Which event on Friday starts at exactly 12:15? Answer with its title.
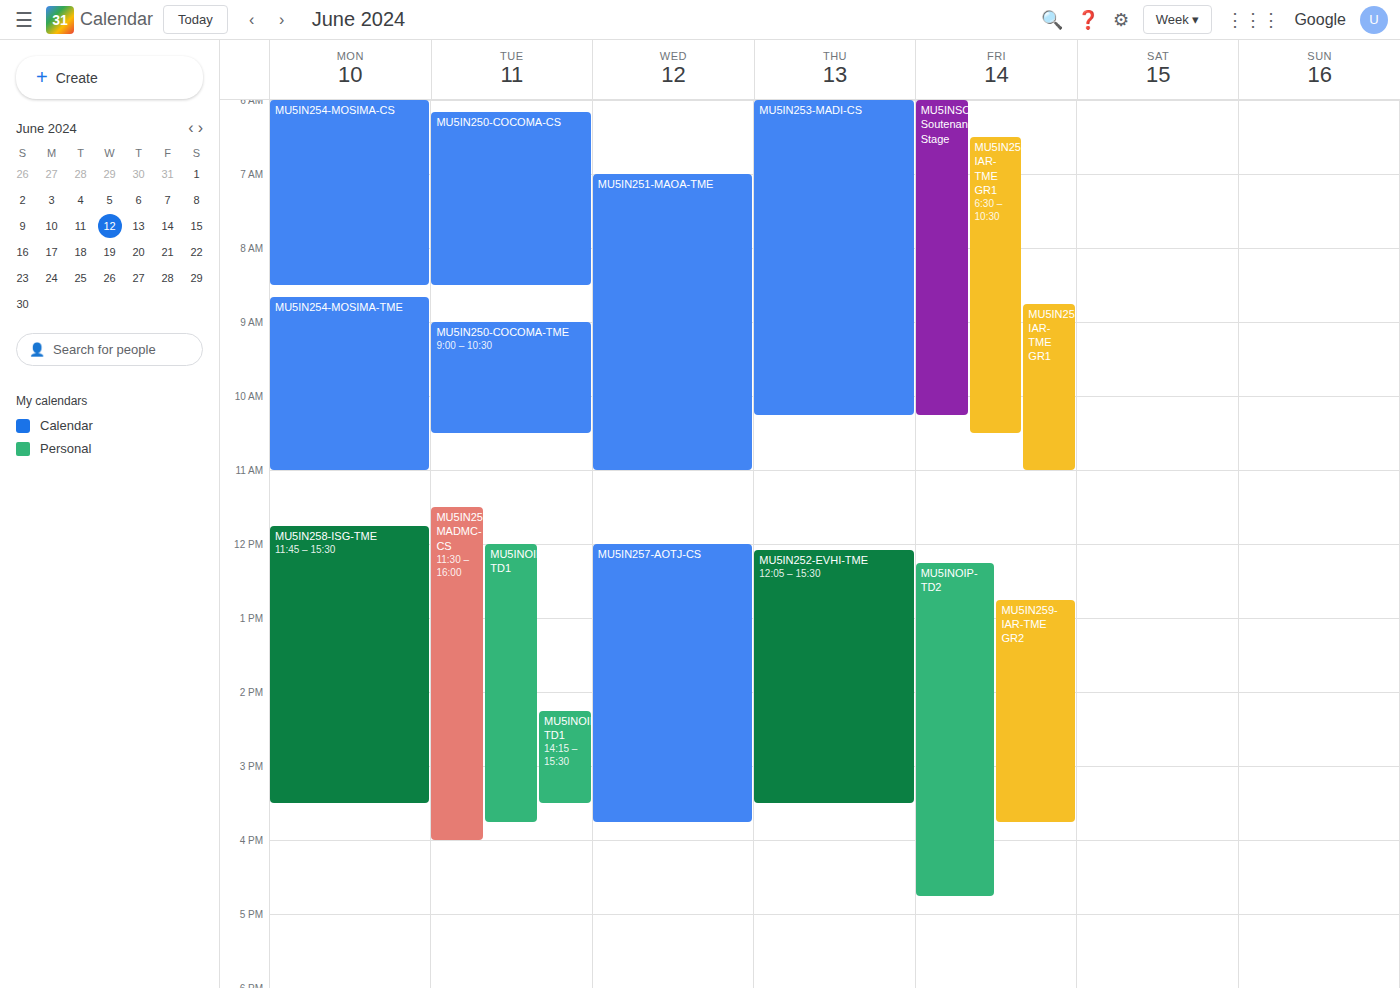
"MU5INOIP-TD2"